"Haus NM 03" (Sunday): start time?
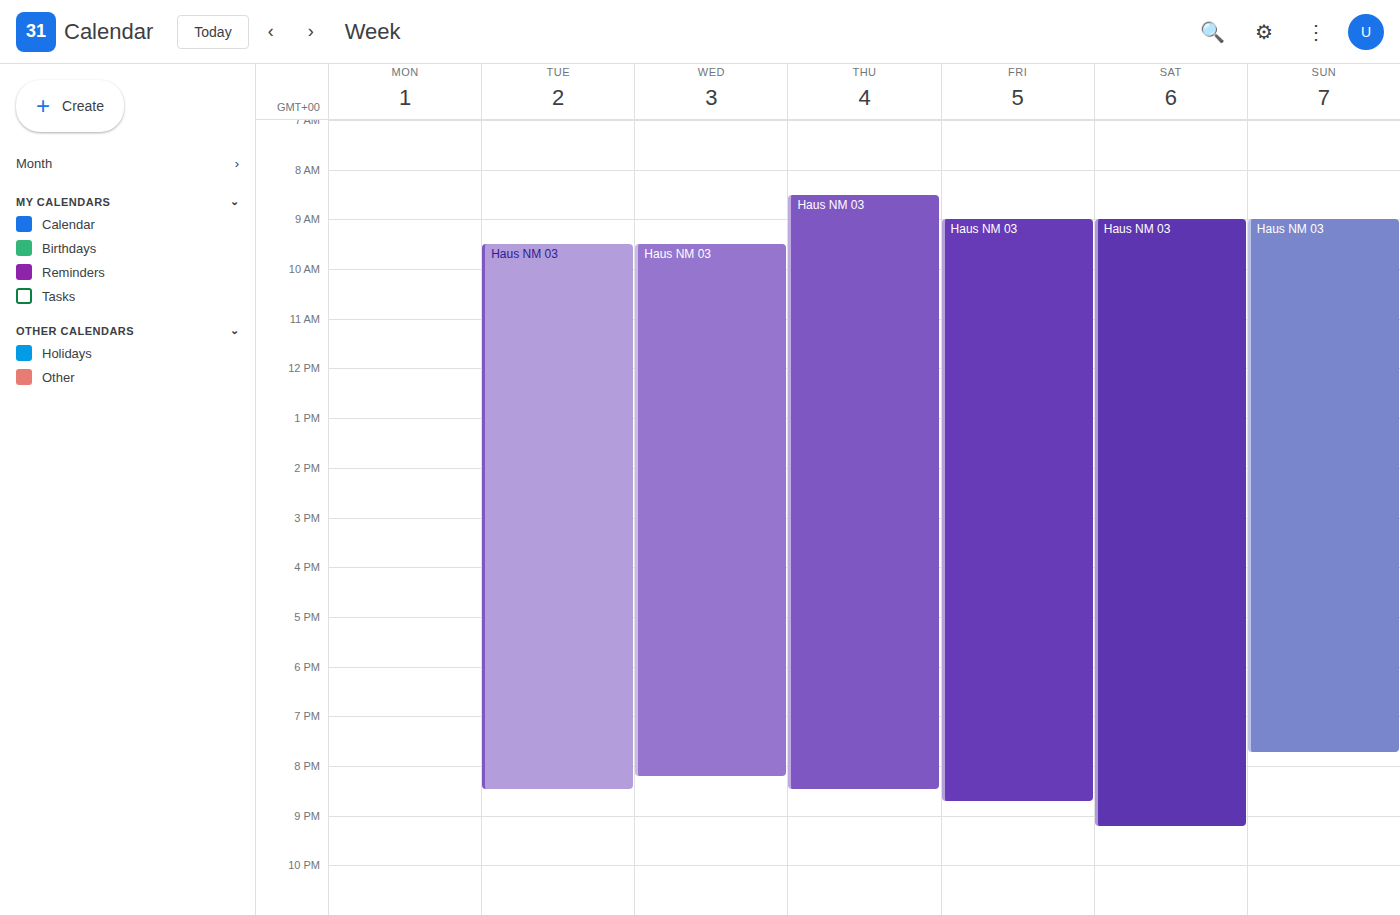
09:00